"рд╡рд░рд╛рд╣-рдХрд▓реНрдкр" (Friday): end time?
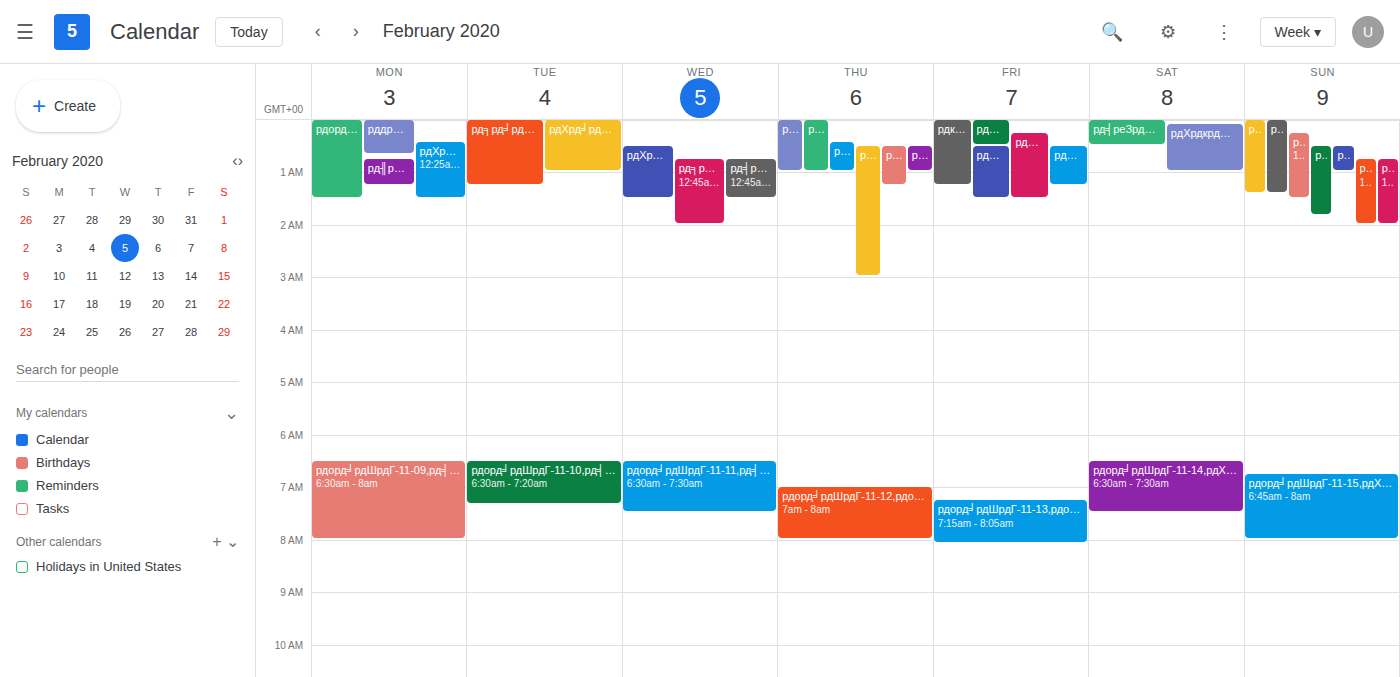
1:15 AM